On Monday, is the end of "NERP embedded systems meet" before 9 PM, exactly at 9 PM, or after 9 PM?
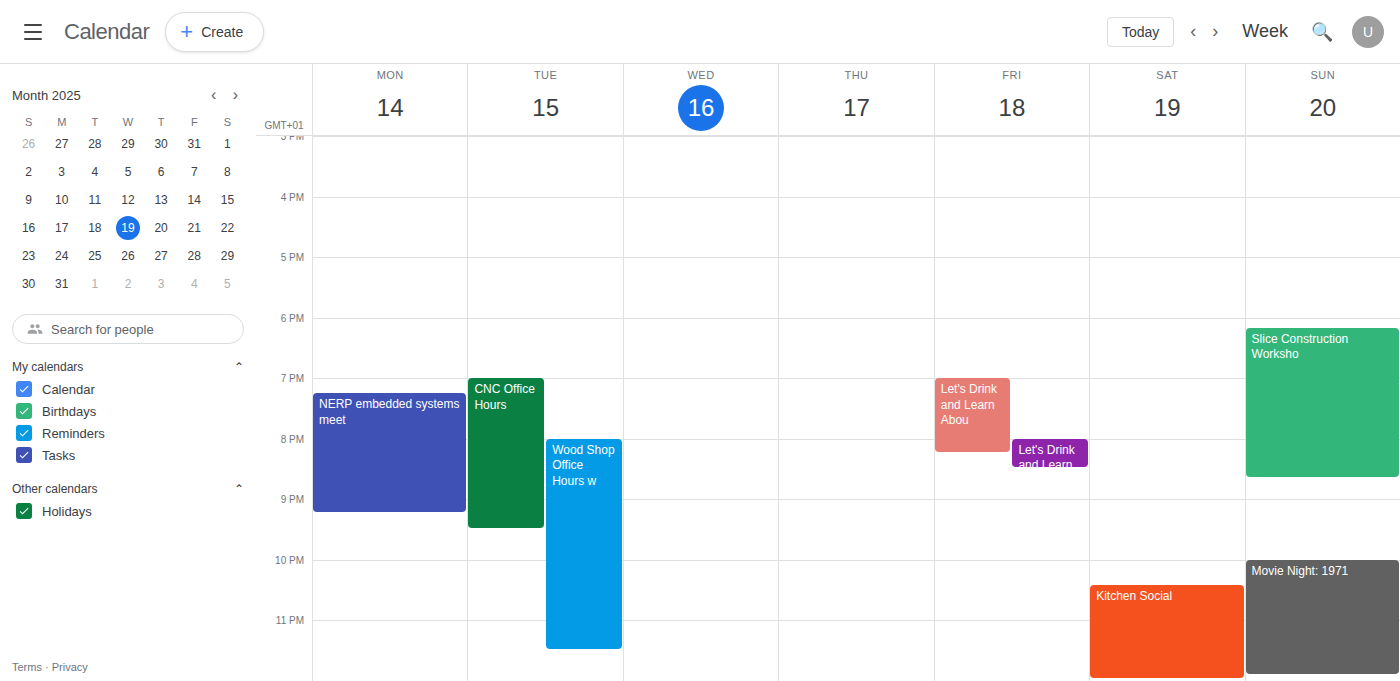
9:15 PM -- after 9 PM, 15 minutes below the 9 PM line.